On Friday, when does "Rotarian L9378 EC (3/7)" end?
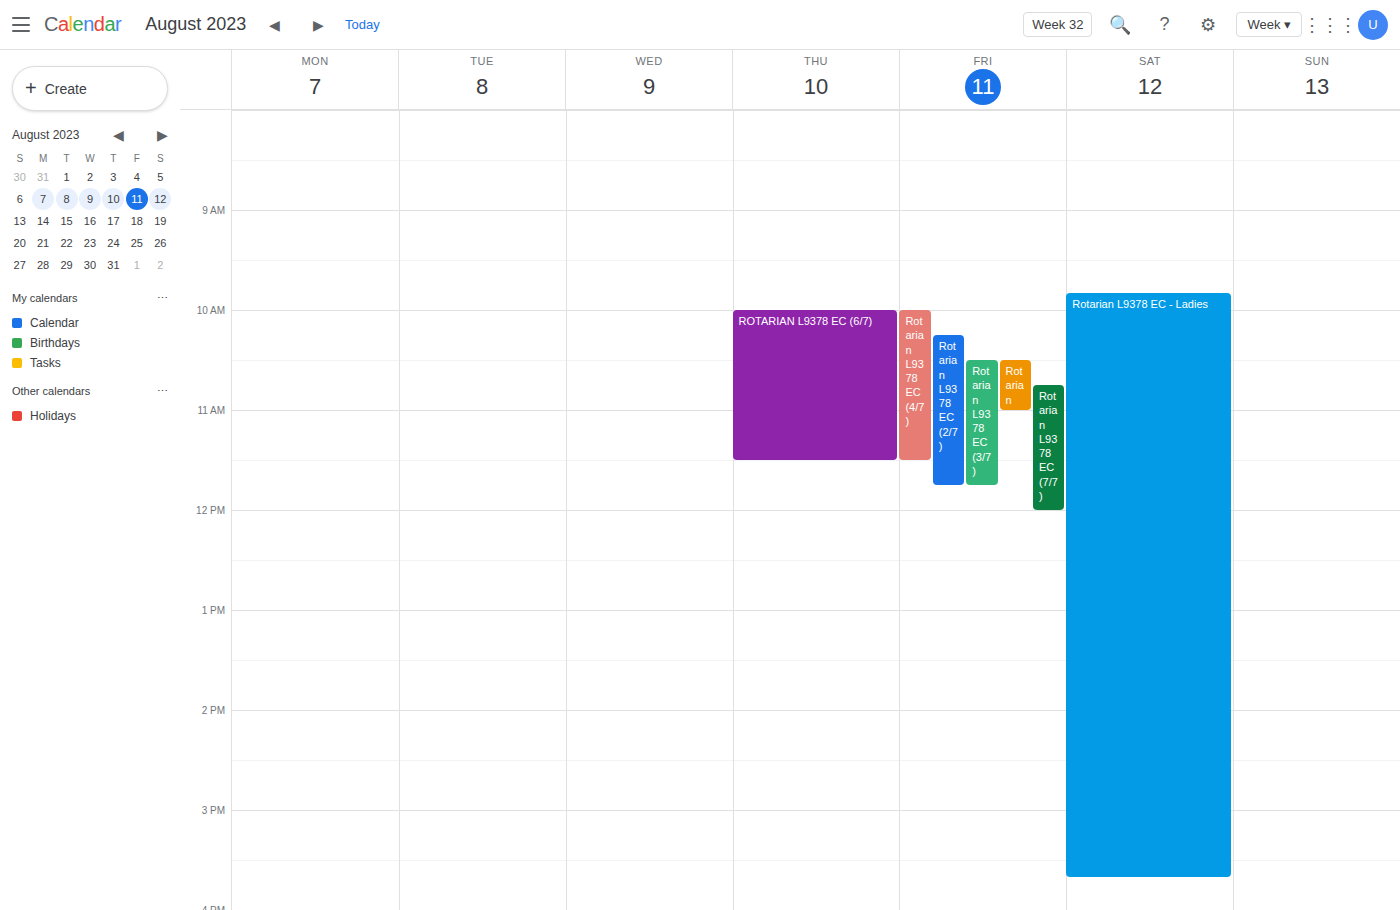
11:45 AM